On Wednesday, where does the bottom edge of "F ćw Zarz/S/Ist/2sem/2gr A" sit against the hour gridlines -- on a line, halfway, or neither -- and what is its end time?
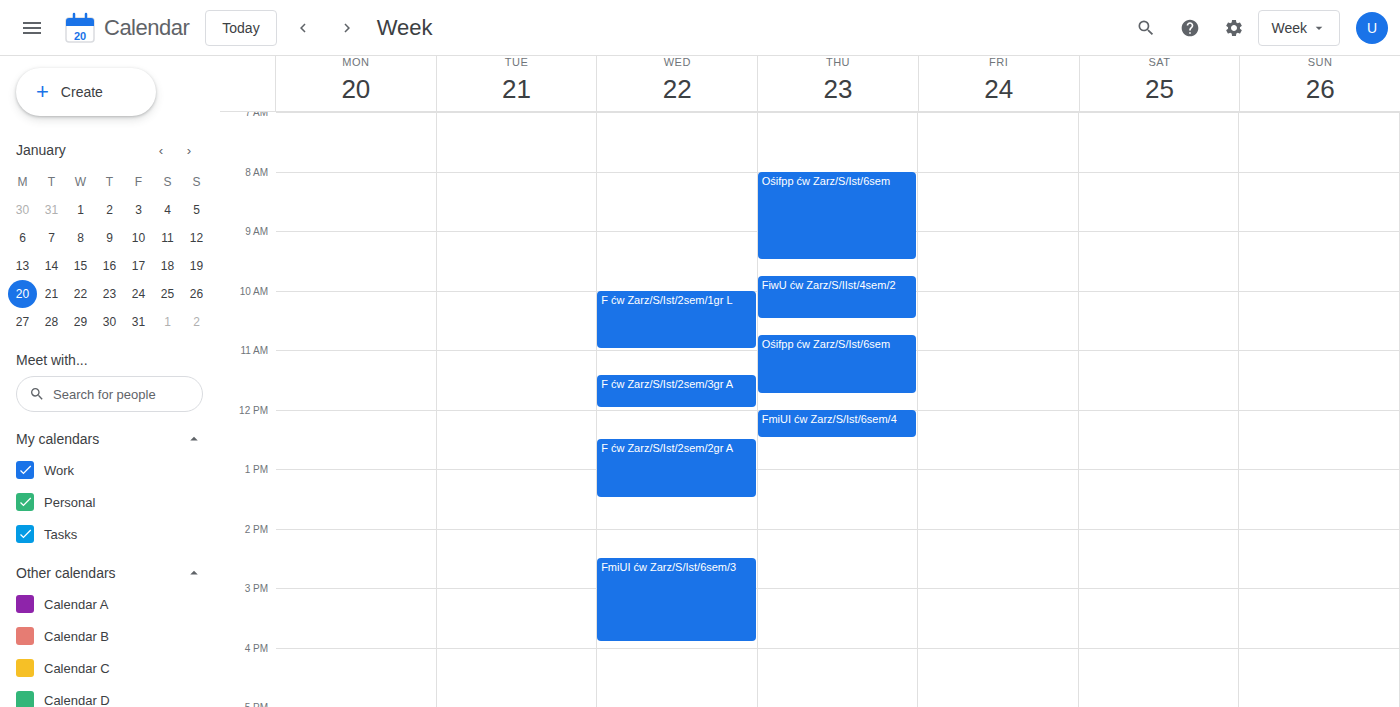
1:30 PM -- halfway between the 1 PM and 2 PM lines.